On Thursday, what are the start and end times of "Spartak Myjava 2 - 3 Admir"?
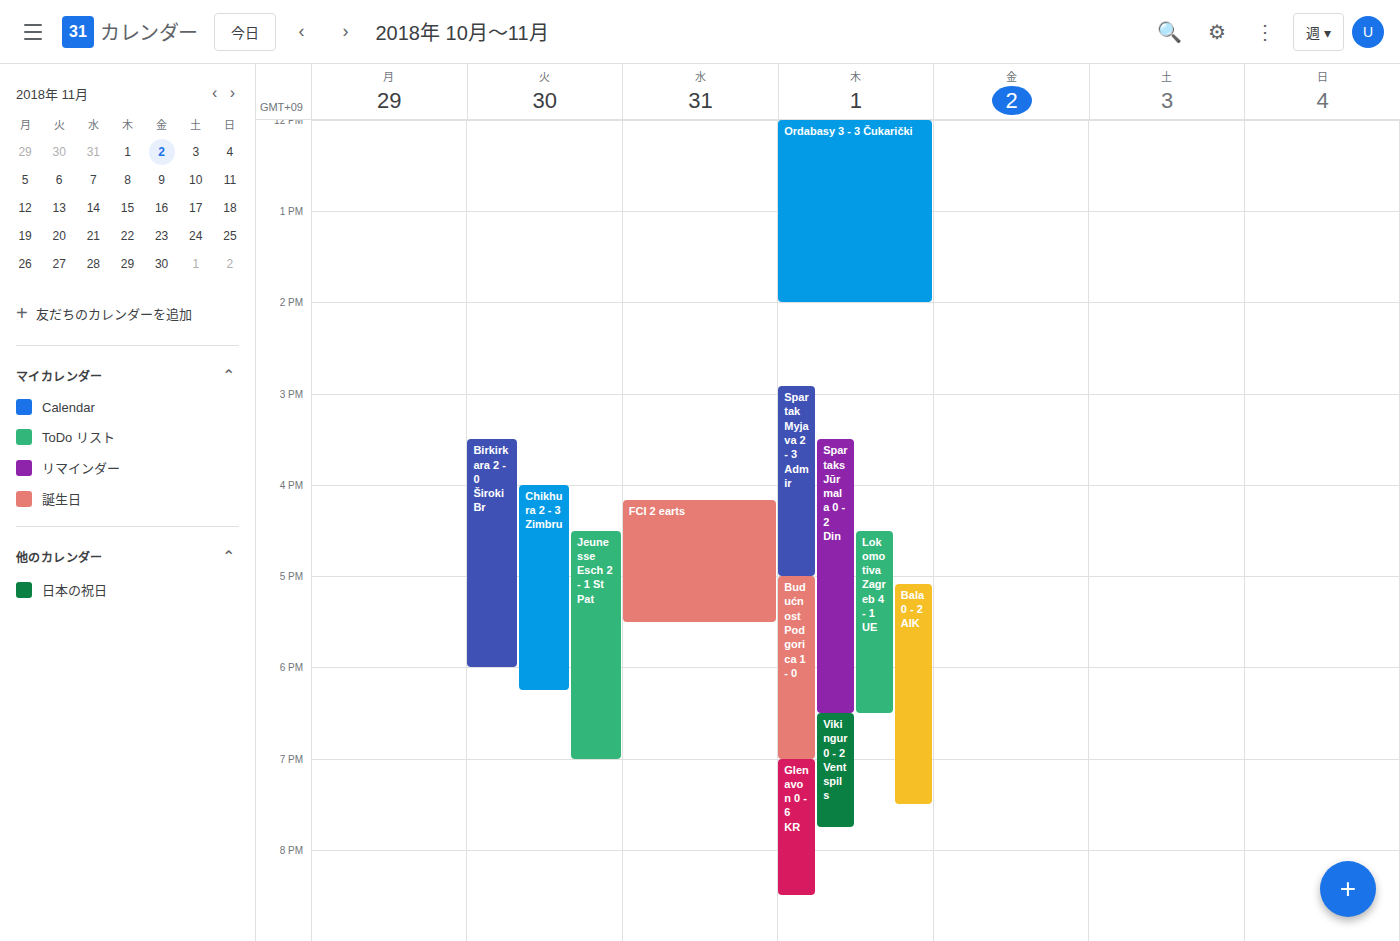
2:55 PM to 5:00 PM